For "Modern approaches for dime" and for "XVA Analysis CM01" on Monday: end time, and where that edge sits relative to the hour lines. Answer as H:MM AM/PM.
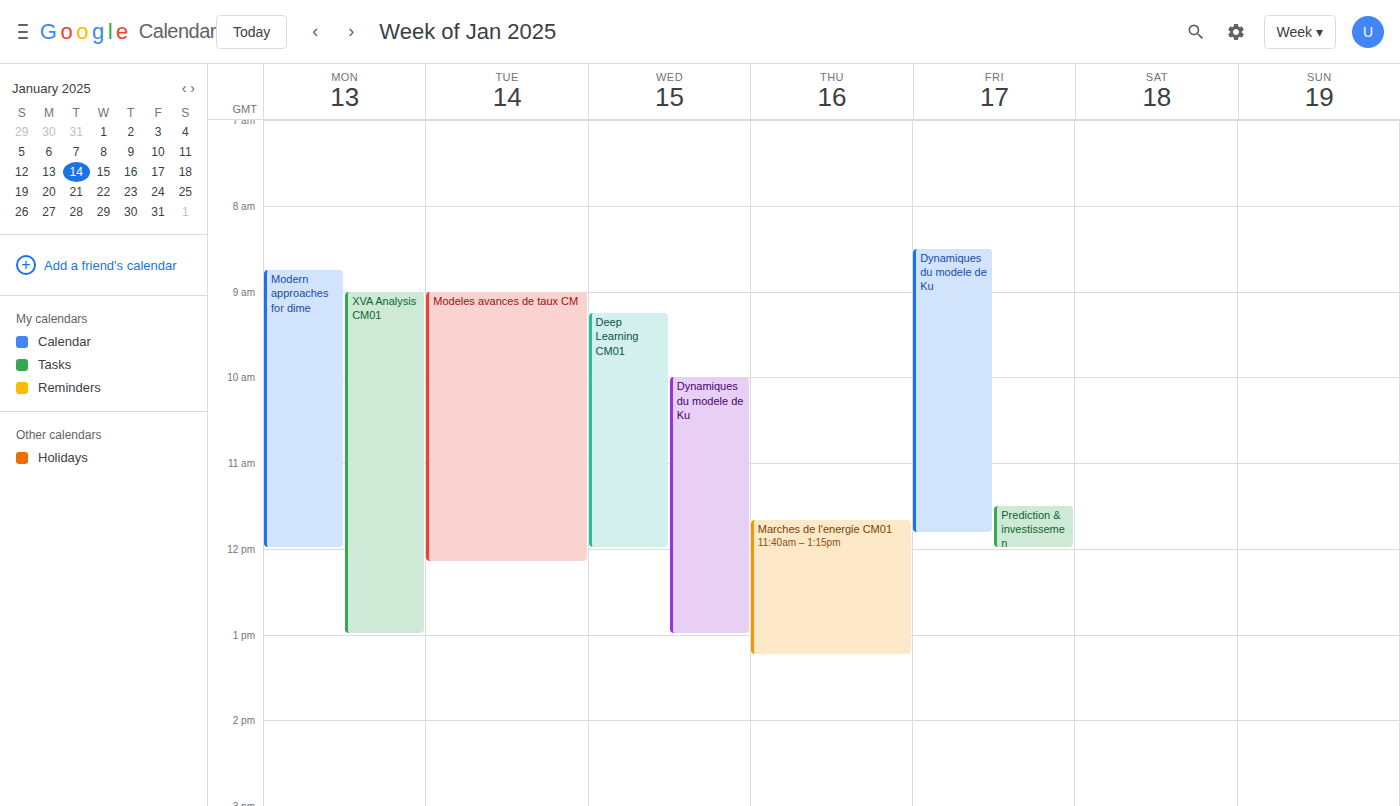
"Modern approaches for dime": 12:00 PM, exactly on the 12 PM line. "XVA Analysis CM01": 1:00 PM, exactly on the 1 PM line.